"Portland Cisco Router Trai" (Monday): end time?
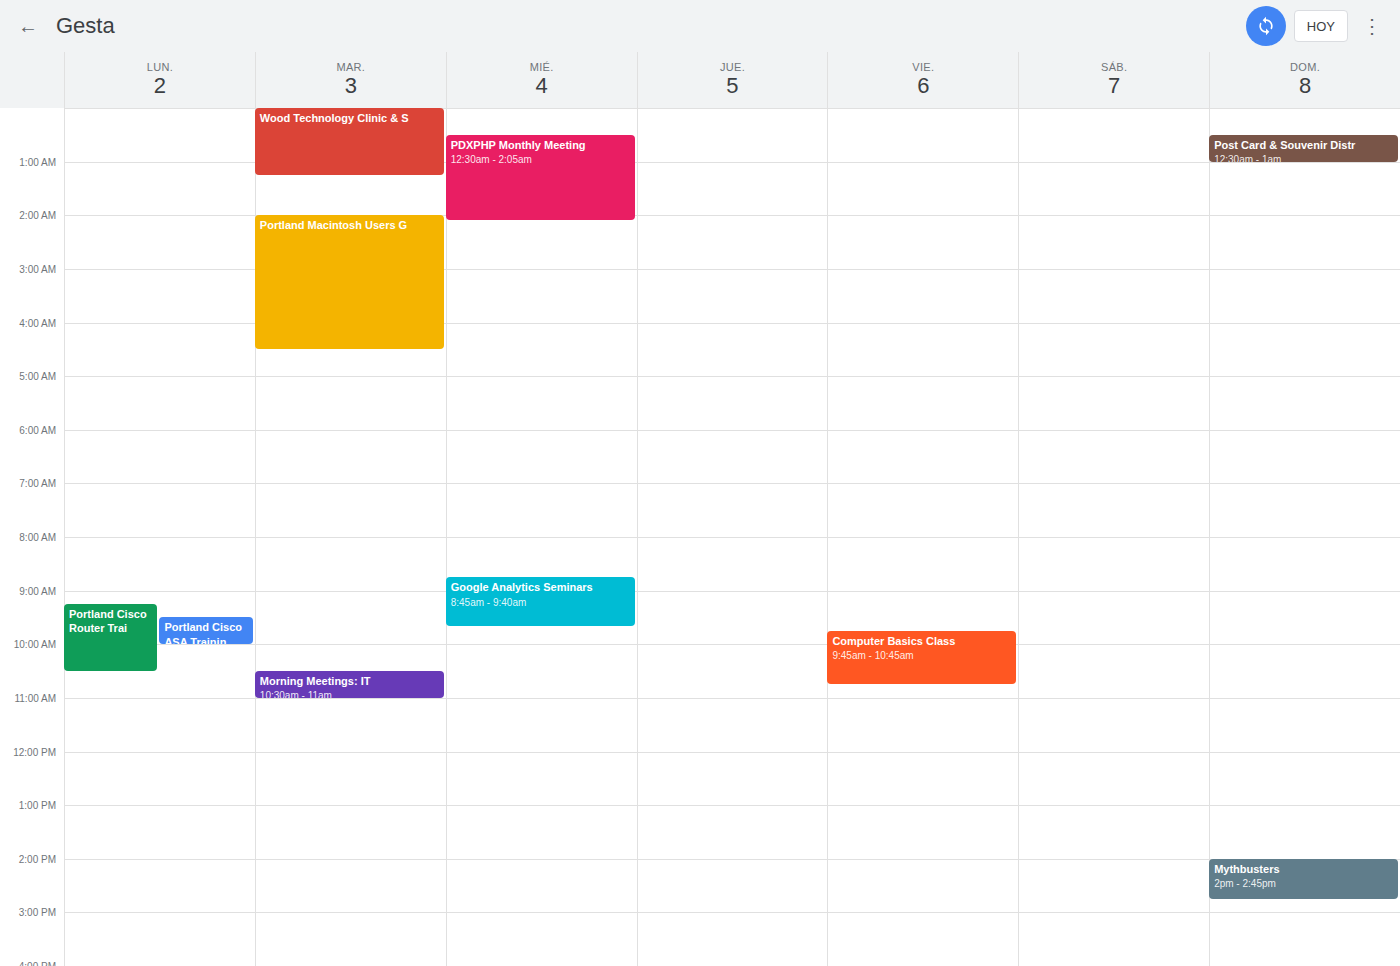
10:30 AM